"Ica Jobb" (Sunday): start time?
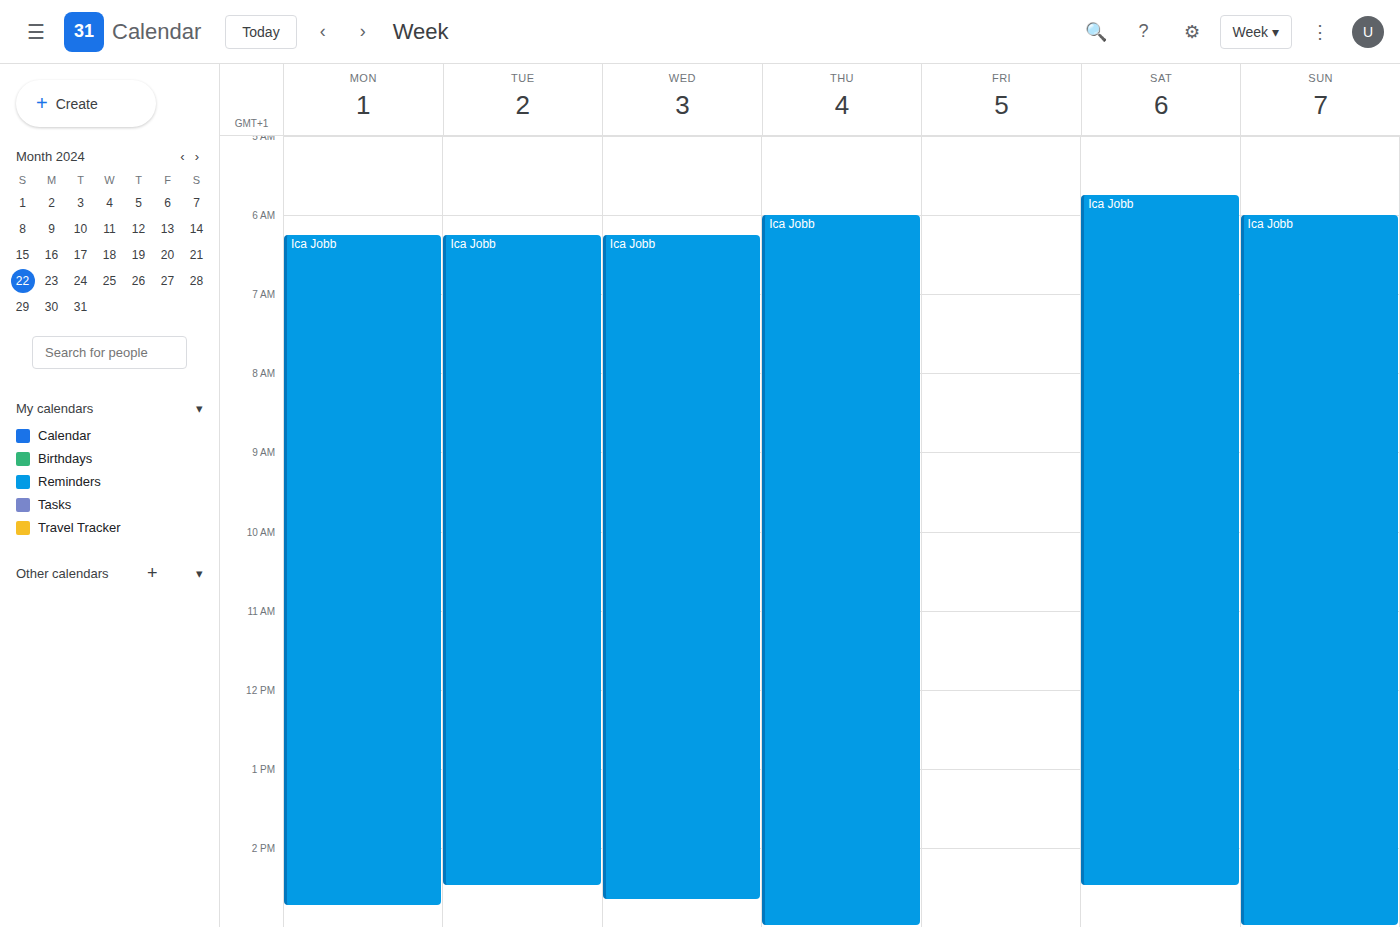
6:00 AM